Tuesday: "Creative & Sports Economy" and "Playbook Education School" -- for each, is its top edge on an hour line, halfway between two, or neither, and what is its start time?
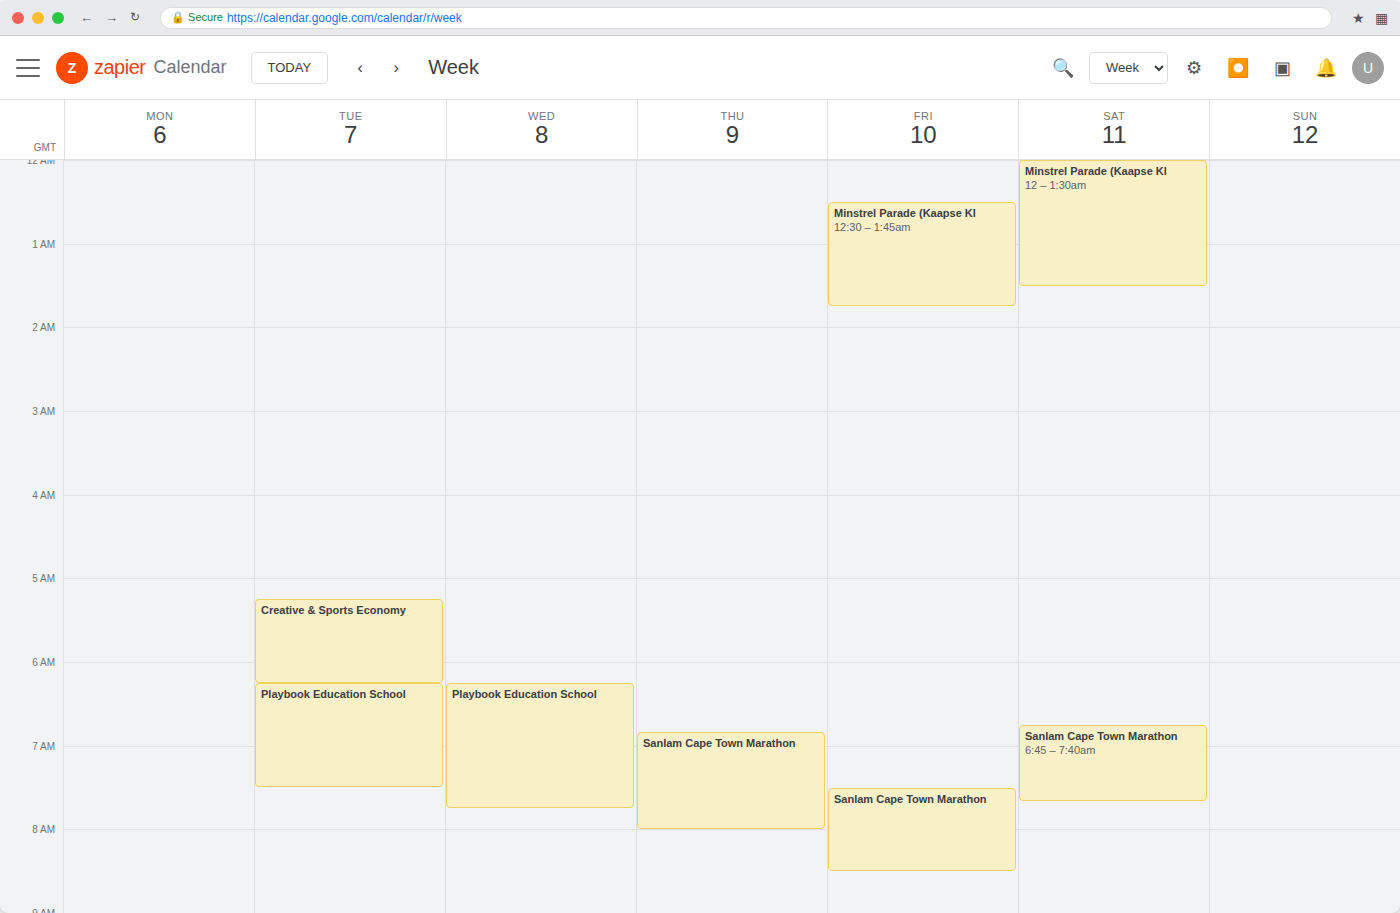
"Creative & Sports Economy": 5:15 AM, neither: a quarter of the way from the 5 AM line to the 6 AM line. "Playbook Education School": 6:15 AM, neither: a quarter of the way from the 6 AM line to the 7 AM line.